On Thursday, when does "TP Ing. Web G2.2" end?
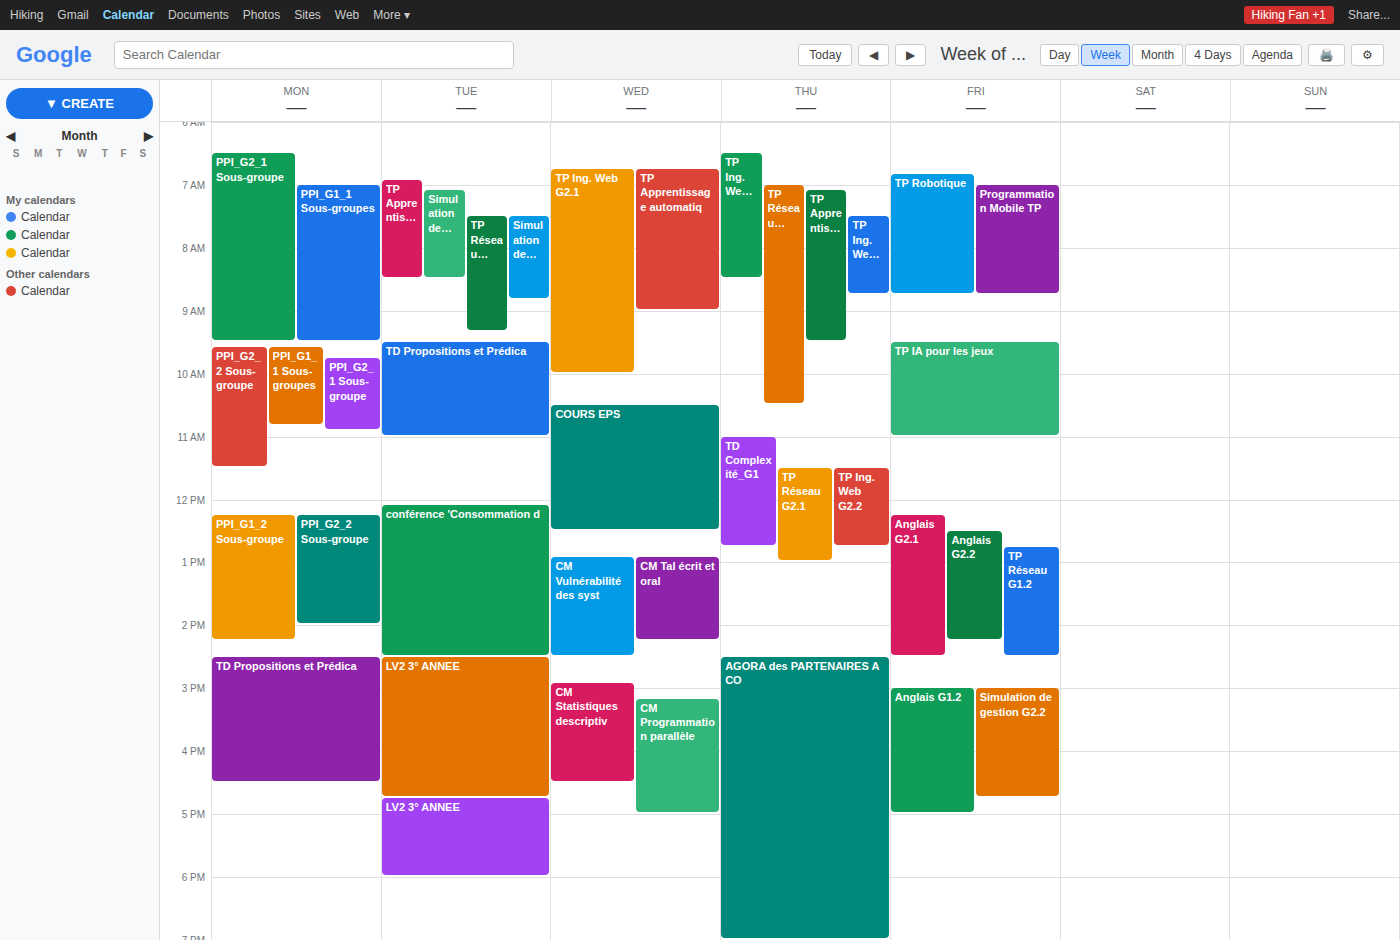
12:45 PM